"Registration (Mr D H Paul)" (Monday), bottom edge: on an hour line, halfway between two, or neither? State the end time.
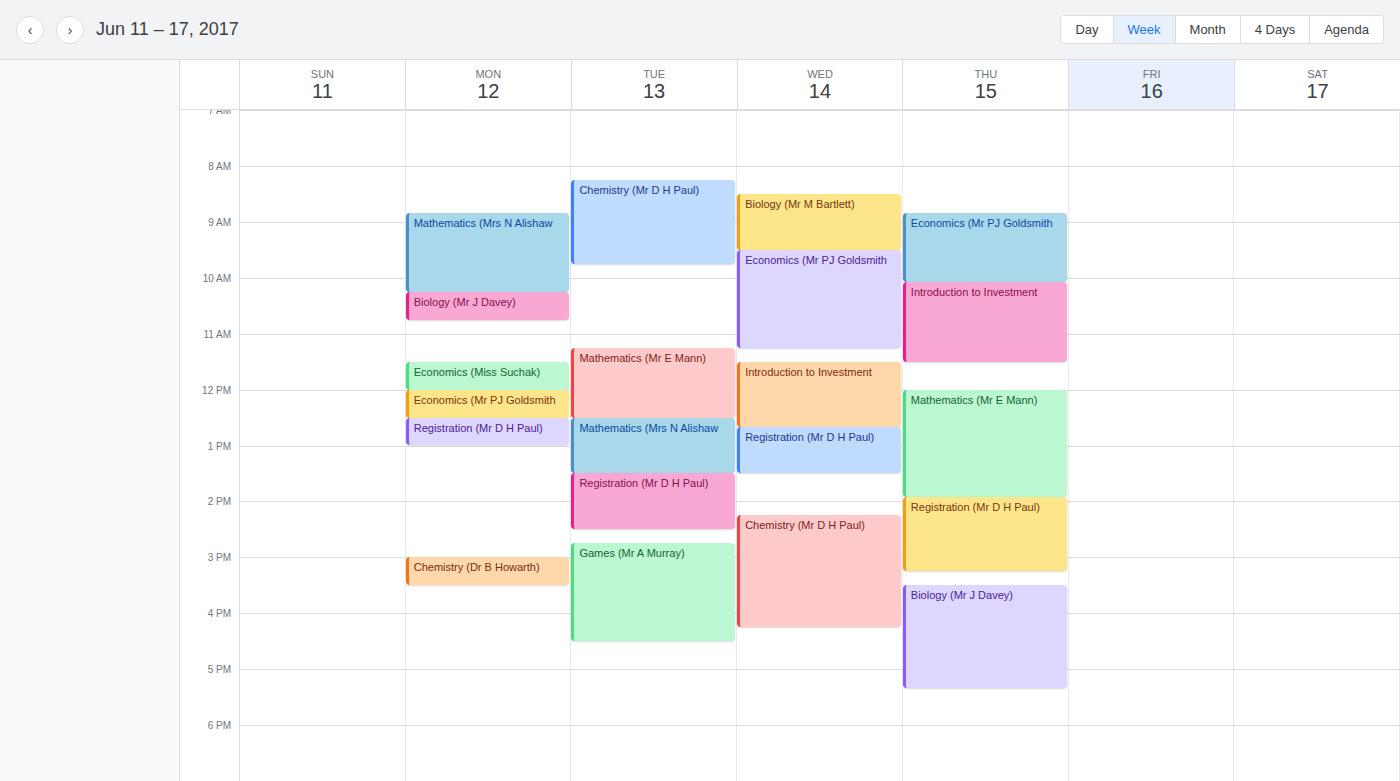
1:00 PM -- exactly on the 1 PM line.